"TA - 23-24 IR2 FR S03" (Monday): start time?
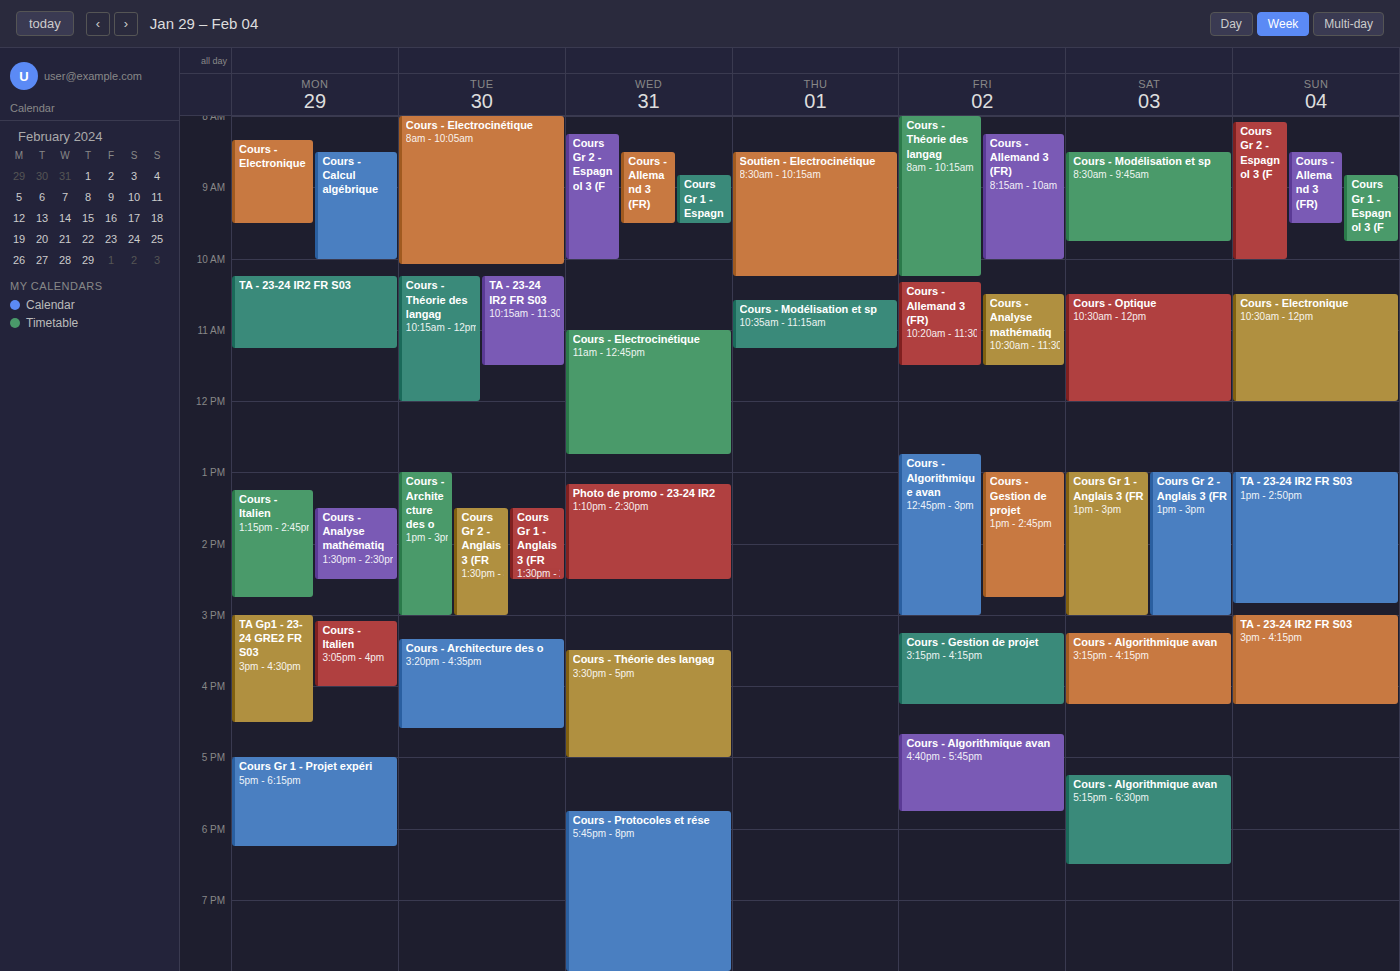
10:15 AM